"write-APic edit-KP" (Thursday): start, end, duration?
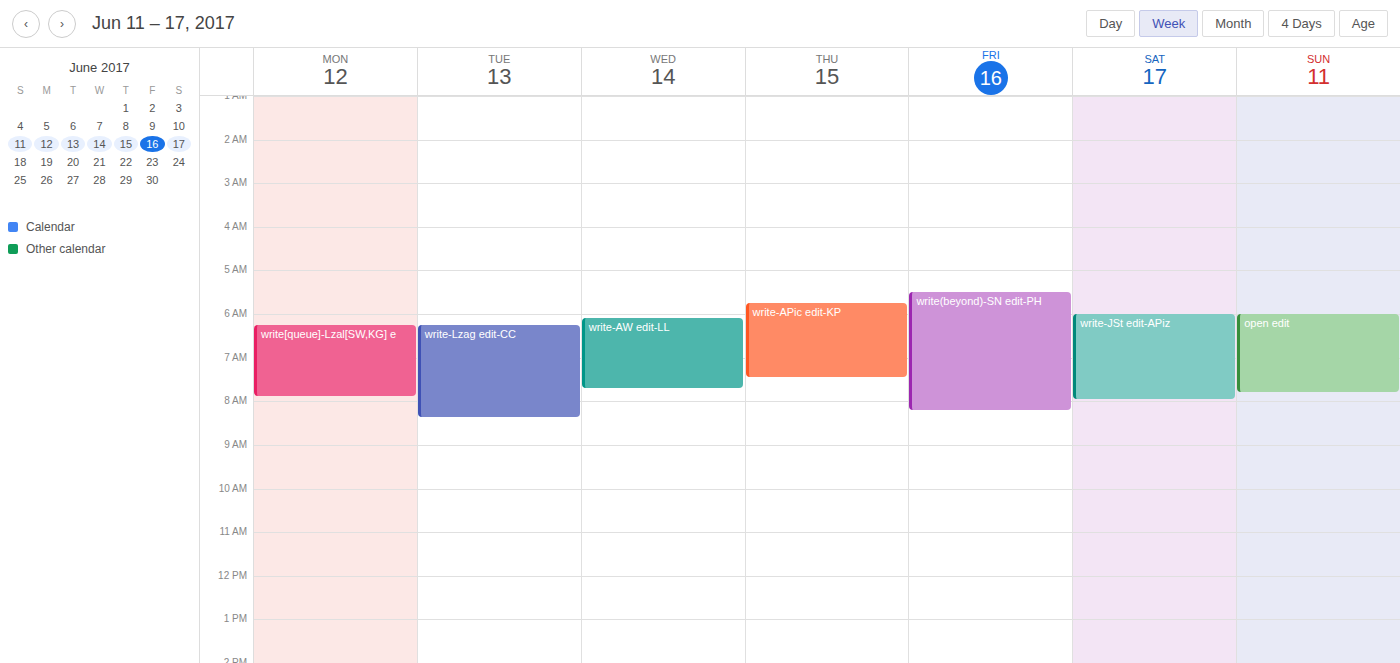
5:45 AM to 7:30 AM, 1 hour 45 minutes